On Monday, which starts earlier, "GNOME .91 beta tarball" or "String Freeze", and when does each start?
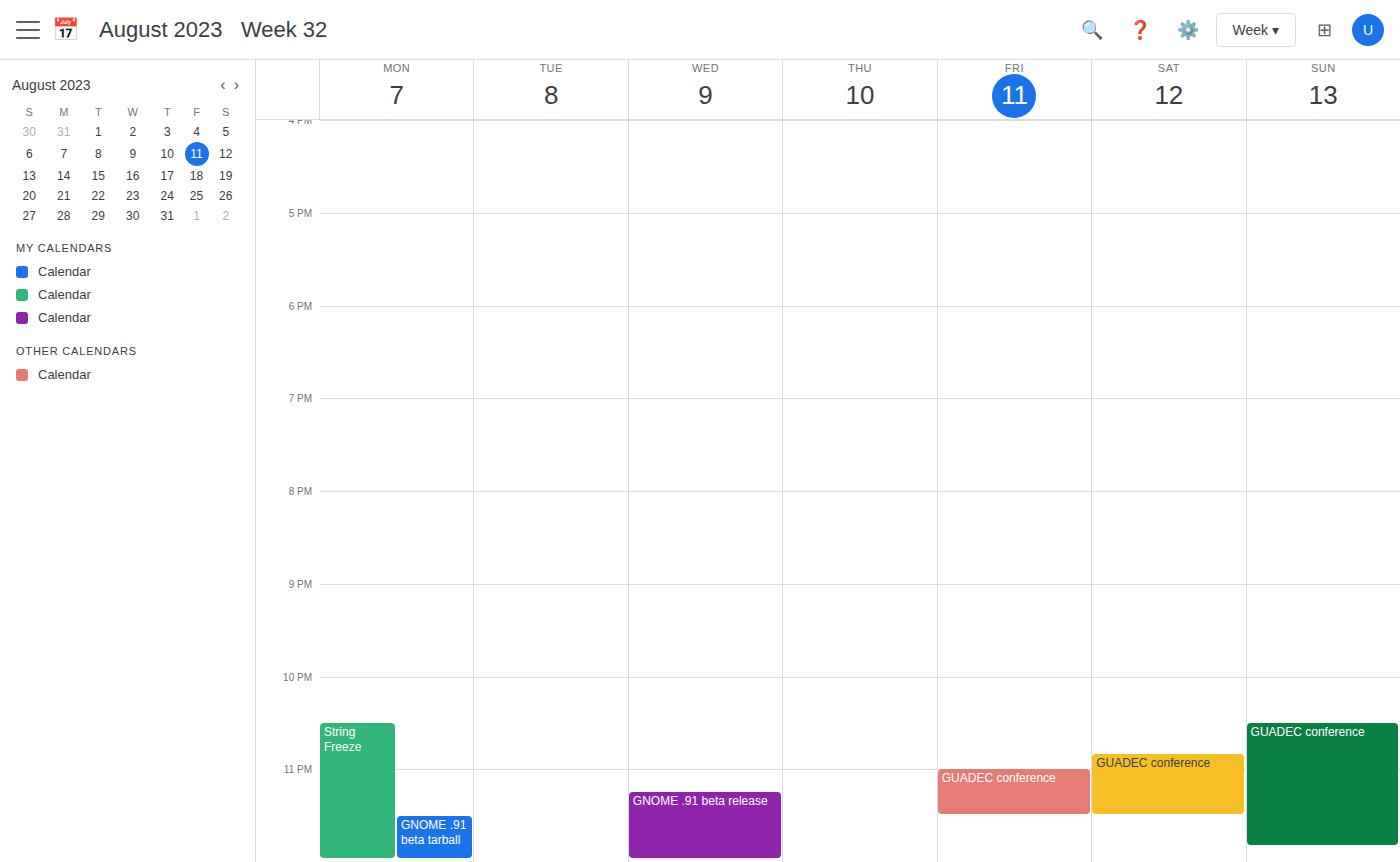
"String Freeze" 22:30; "GNOME .91 beta tarball" 23:30.